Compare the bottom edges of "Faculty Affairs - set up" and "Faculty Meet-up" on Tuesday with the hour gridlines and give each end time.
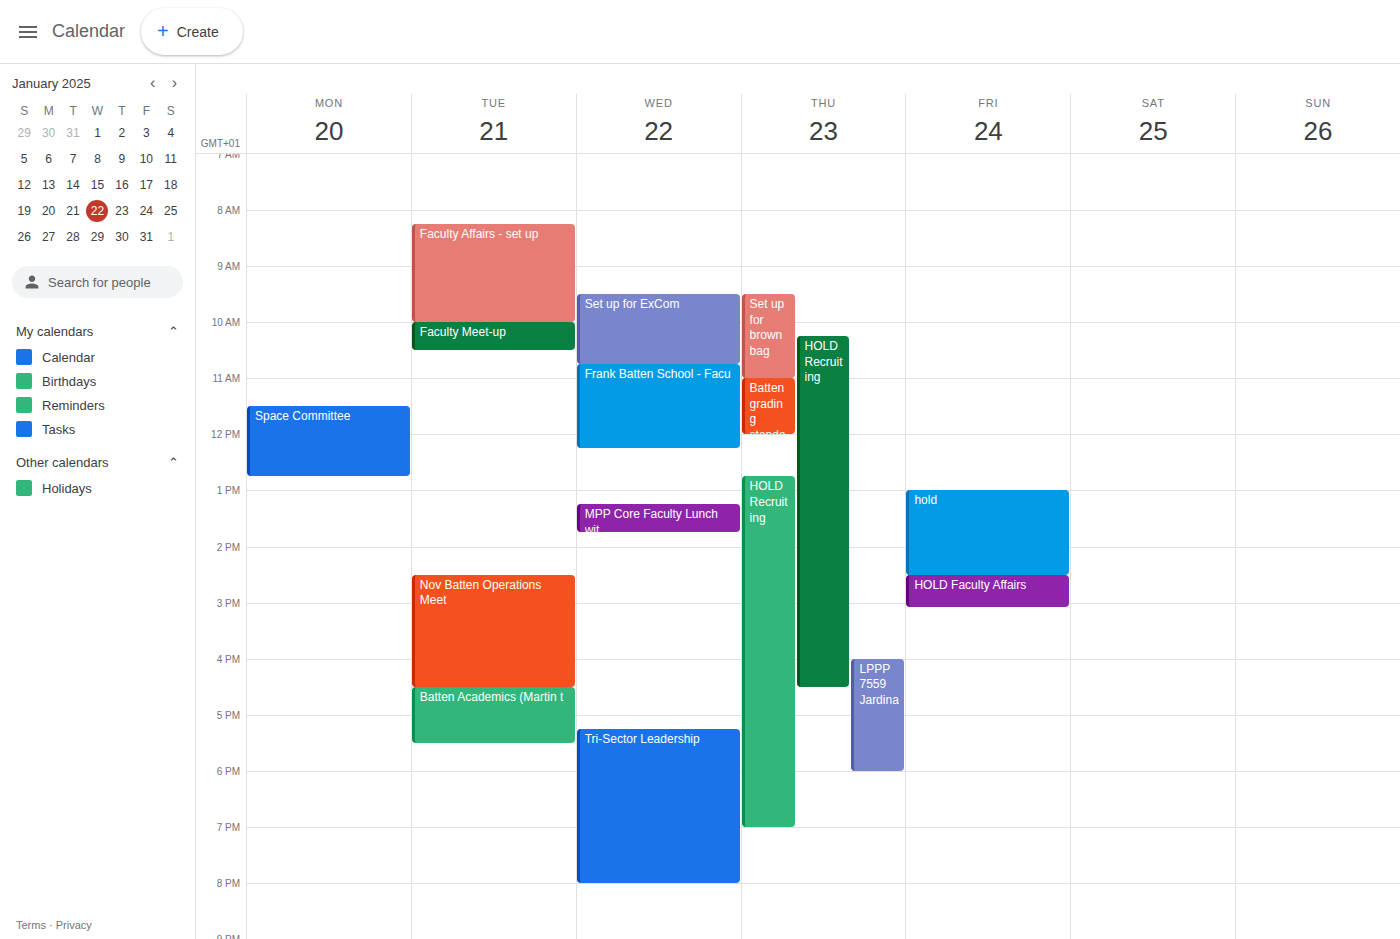
"Faculty Affairs - set up": 10:00 AM, exactly on the 10 AM line. "Faculty Meet-up": 10:30 AM, halfway between the 10 AM and 11 AM lines.